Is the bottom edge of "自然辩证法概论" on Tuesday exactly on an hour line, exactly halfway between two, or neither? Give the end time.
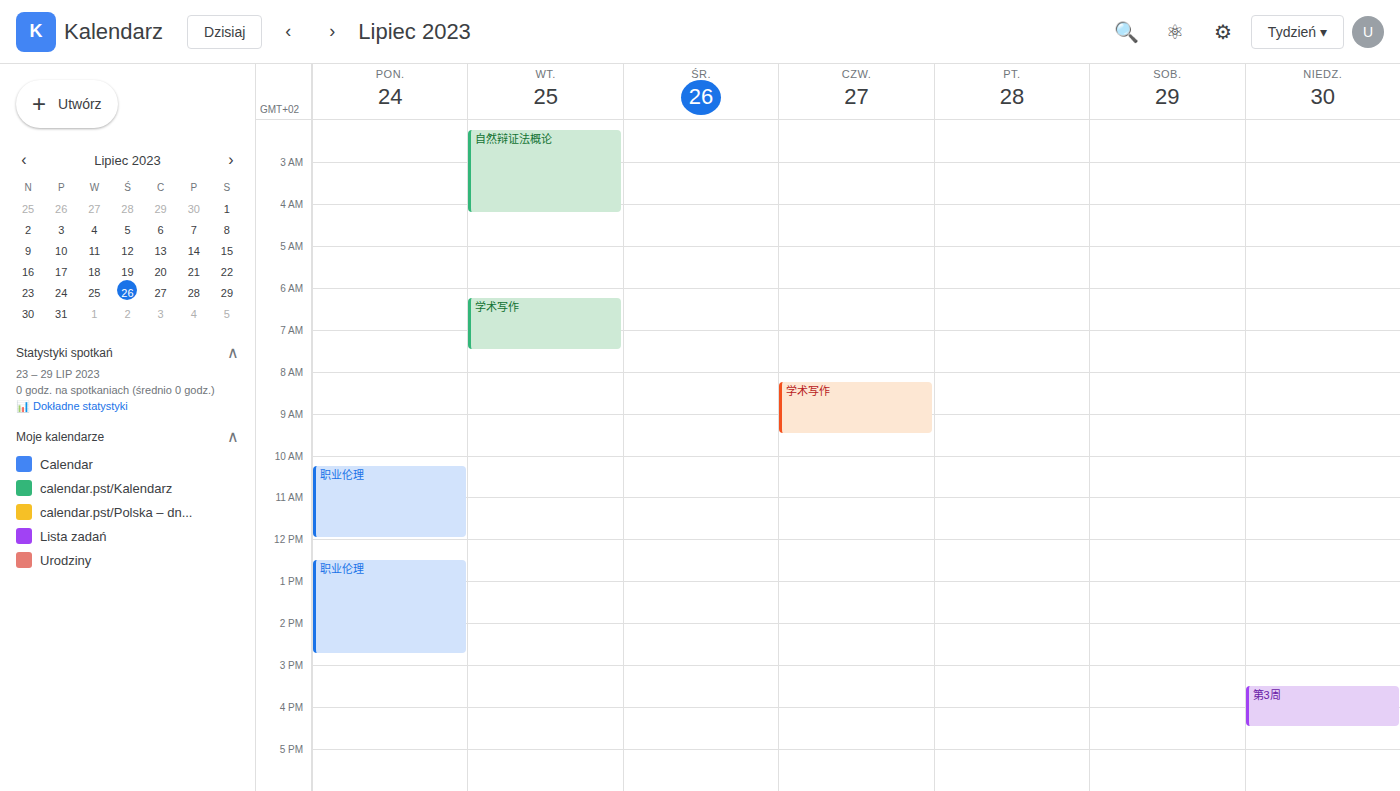
4:15 AM -- neither: a quarter of the way from the 4 AM line to the 5 AM line.